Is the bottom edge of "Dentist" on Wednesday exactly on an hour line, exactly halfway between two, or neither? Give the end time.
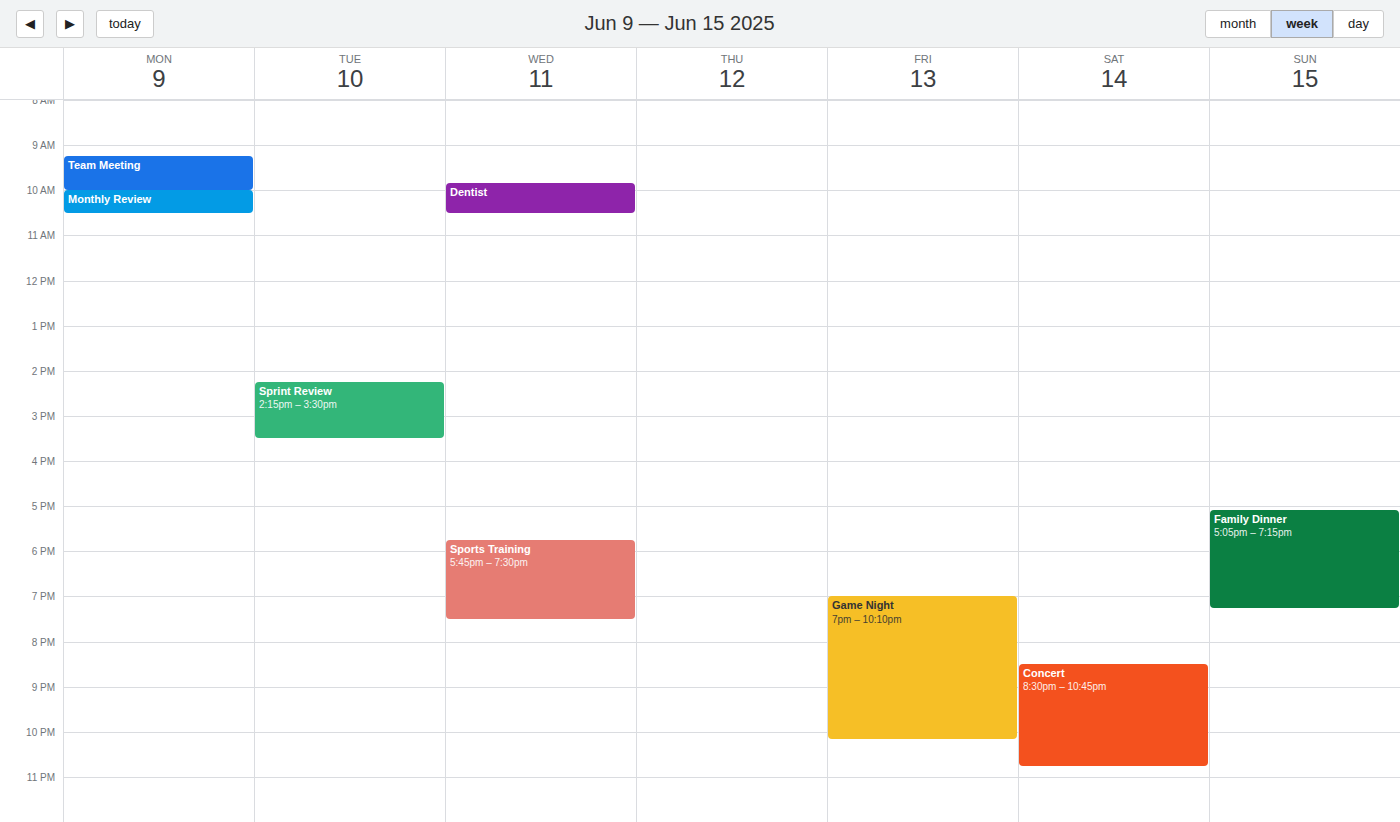
10:30 AM -- halfway between the 10 AM and 11 AM lines.